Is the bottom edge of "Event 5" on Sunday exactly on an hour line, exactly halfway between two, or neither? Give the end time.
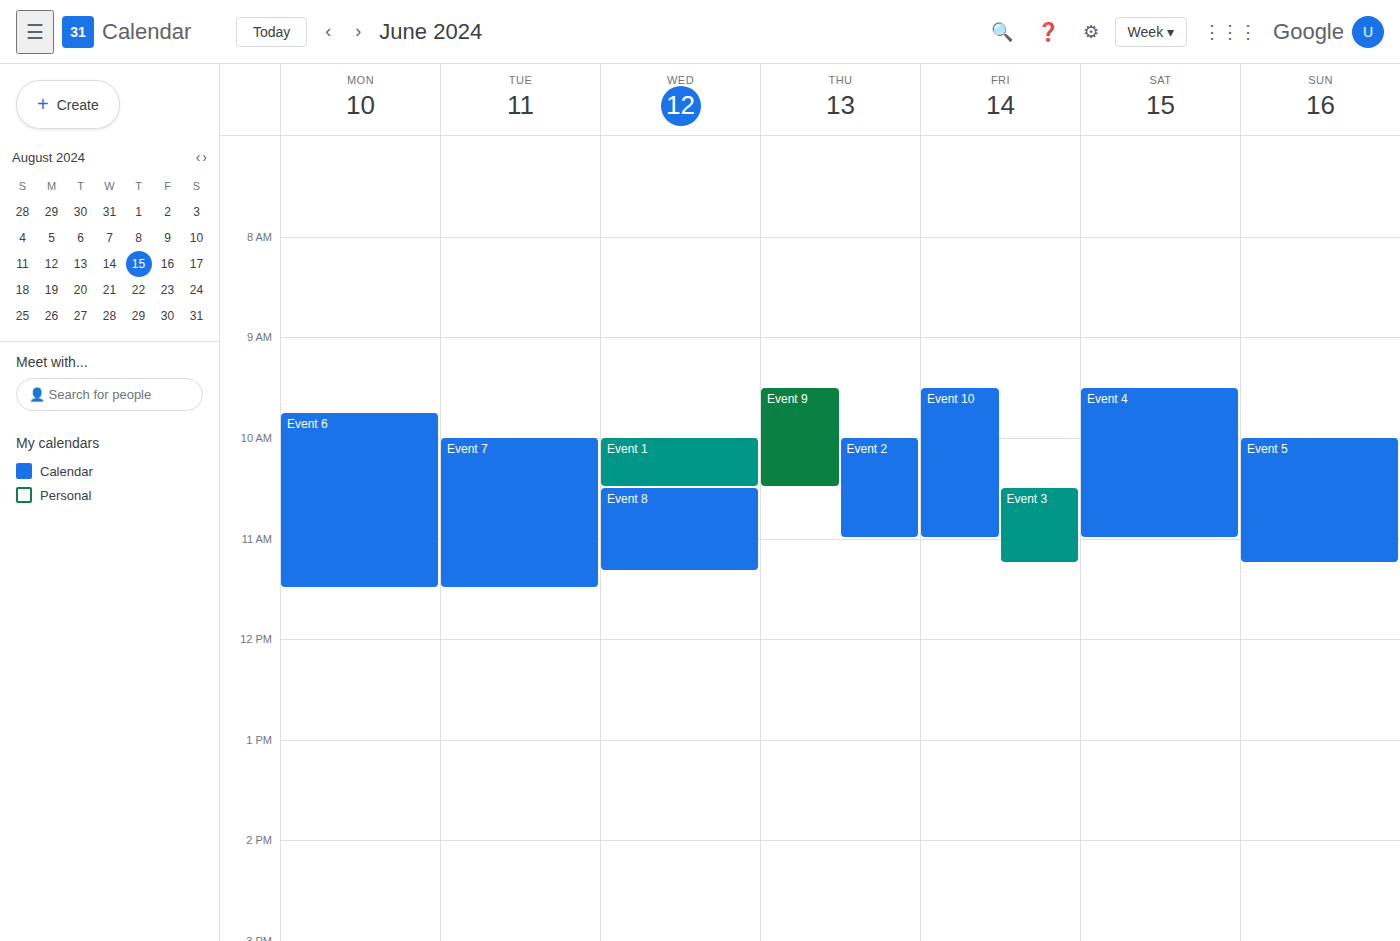
11:15 AM -- neither: a quarter of the way from the 11 AM line to the 12 PM line.